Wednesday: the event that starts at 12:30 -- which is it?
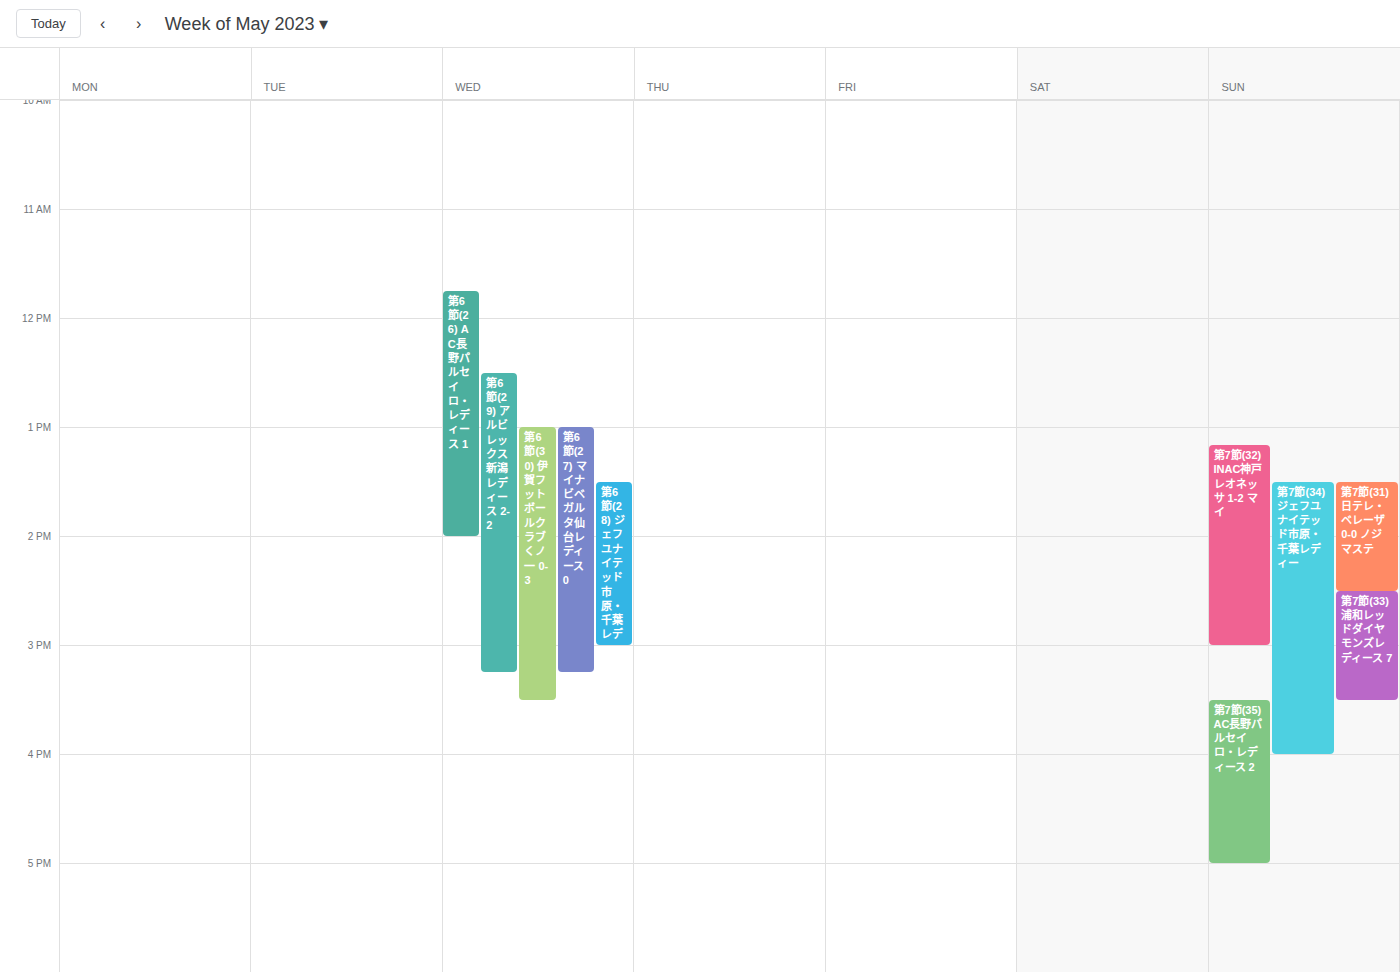
"第6節(29) アルビレックス新潟レディース 2-2"